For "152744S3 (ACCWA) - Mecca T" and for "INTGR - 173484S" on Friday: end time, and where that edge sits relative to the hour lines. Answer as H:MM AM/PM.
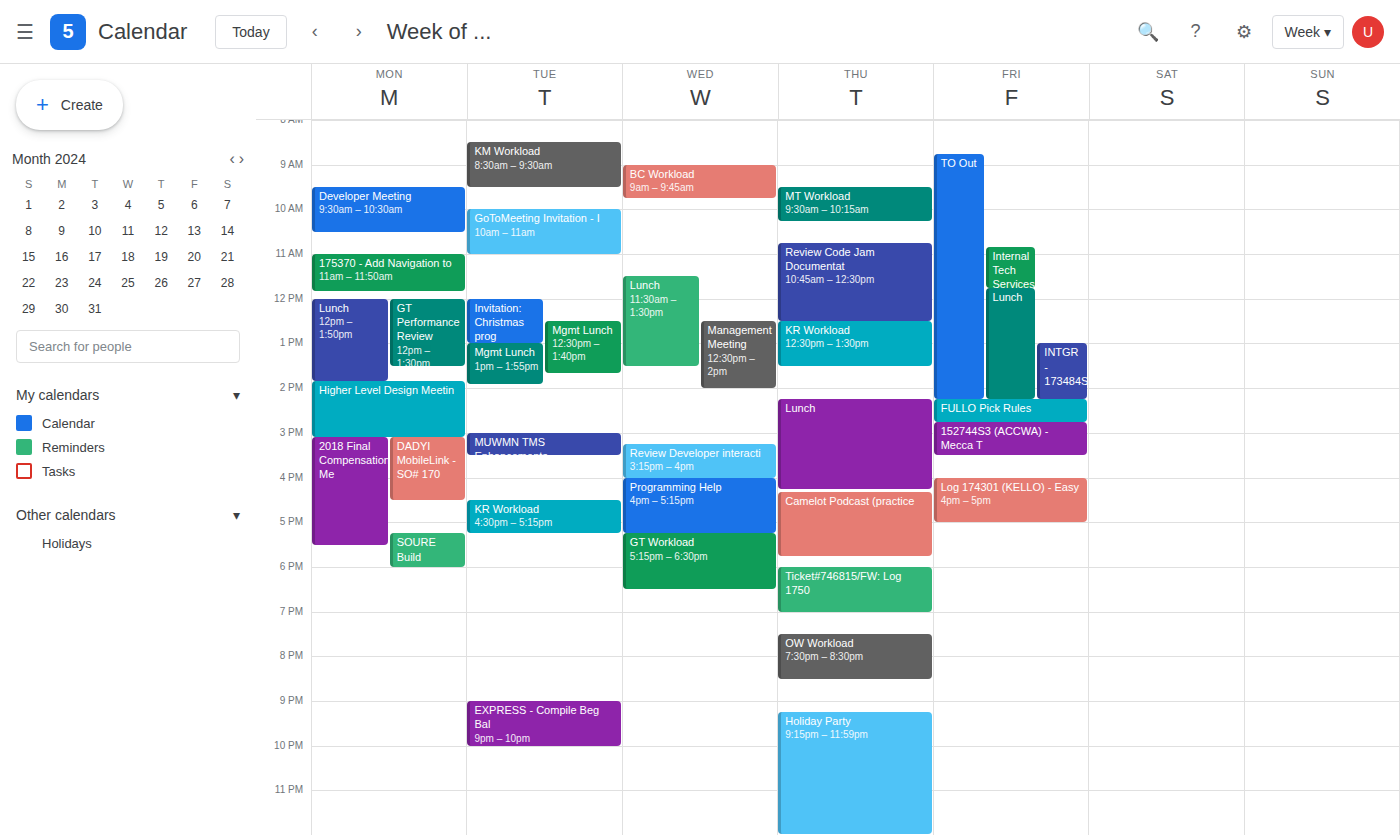
"152744S3 (ACCWA) - Mecca T": 3:30 PM, halfway between the 3 PM and 4 PM lines. "INTGR - 173484S": 2:15 PM, neither: a quarter of the way from the 2 PM line to the 3 PM line.